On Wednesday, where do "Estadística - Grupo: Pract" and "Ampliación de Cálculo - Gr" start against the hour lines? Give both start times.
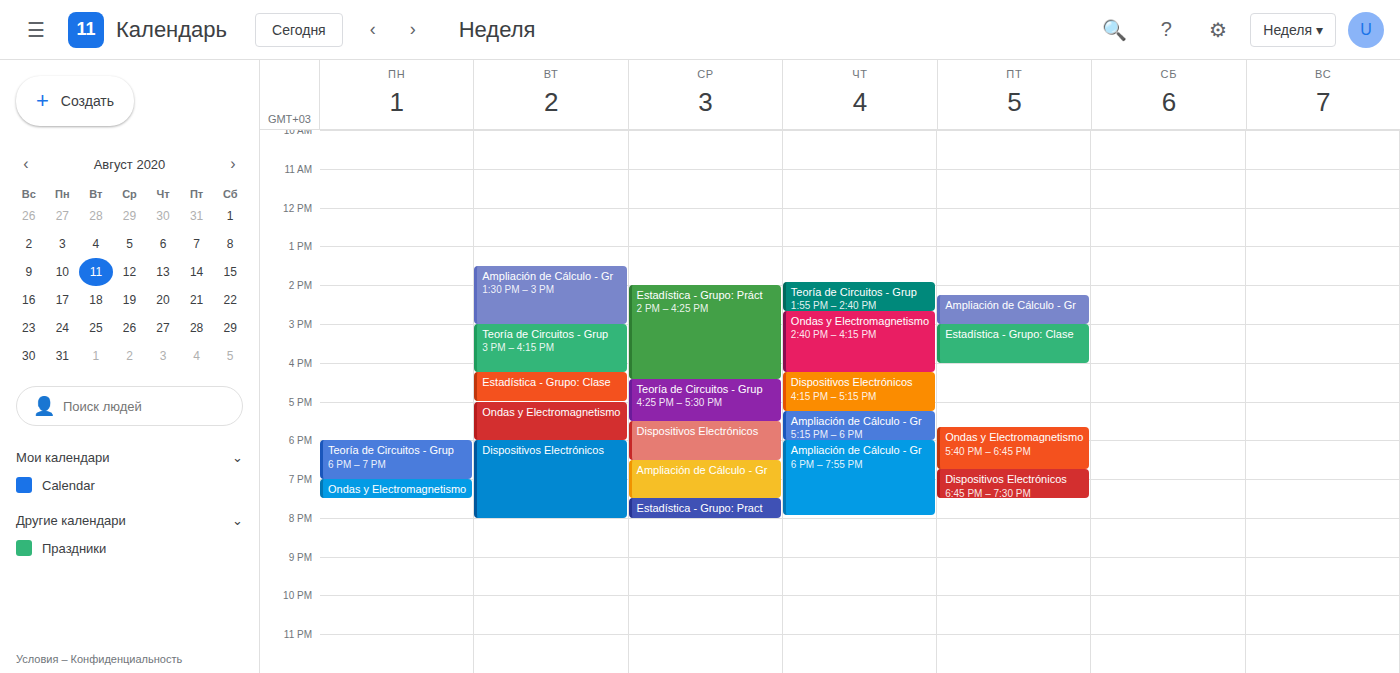
"Estadística - Grupo: Pract": 7:30 PM, halfway between the 7 PM and 8 PM lines. "Ampliación de Cálculo - Gr": 6:30 PM, halfway between the 6 PM and 7 PM lines.